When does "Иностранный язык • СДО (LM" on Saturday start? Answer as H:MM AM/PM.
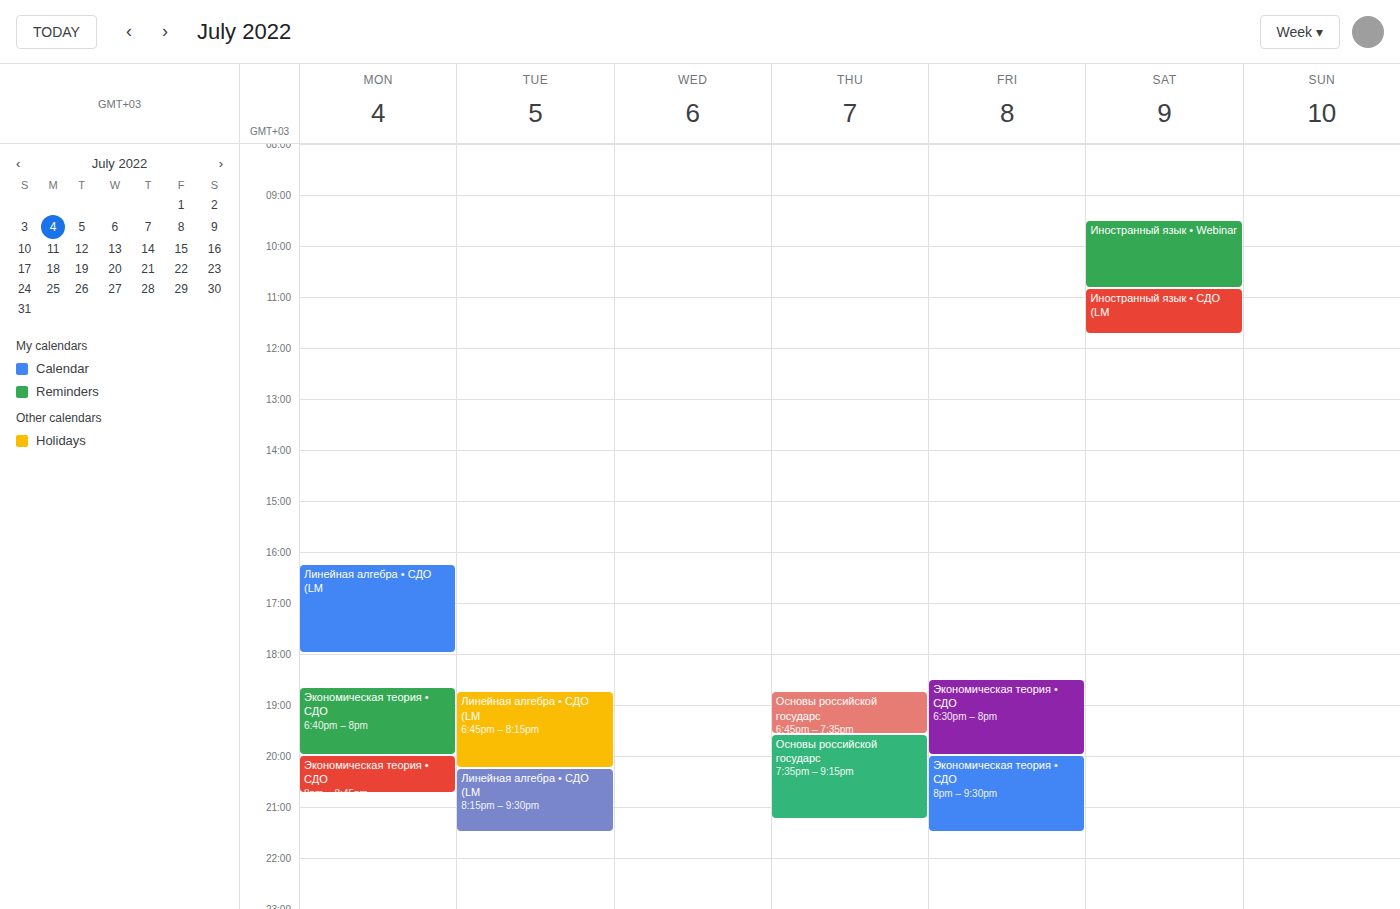
10:50 AM